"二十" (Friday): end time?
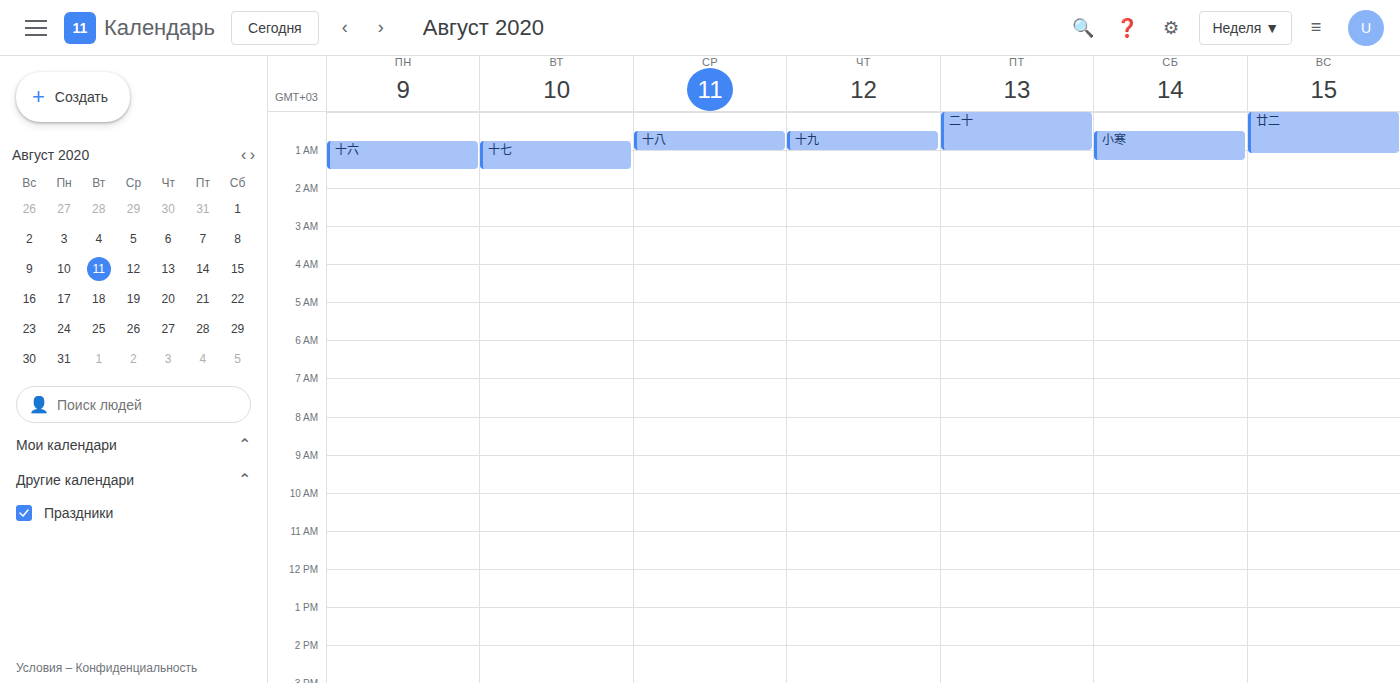
1:00 AM